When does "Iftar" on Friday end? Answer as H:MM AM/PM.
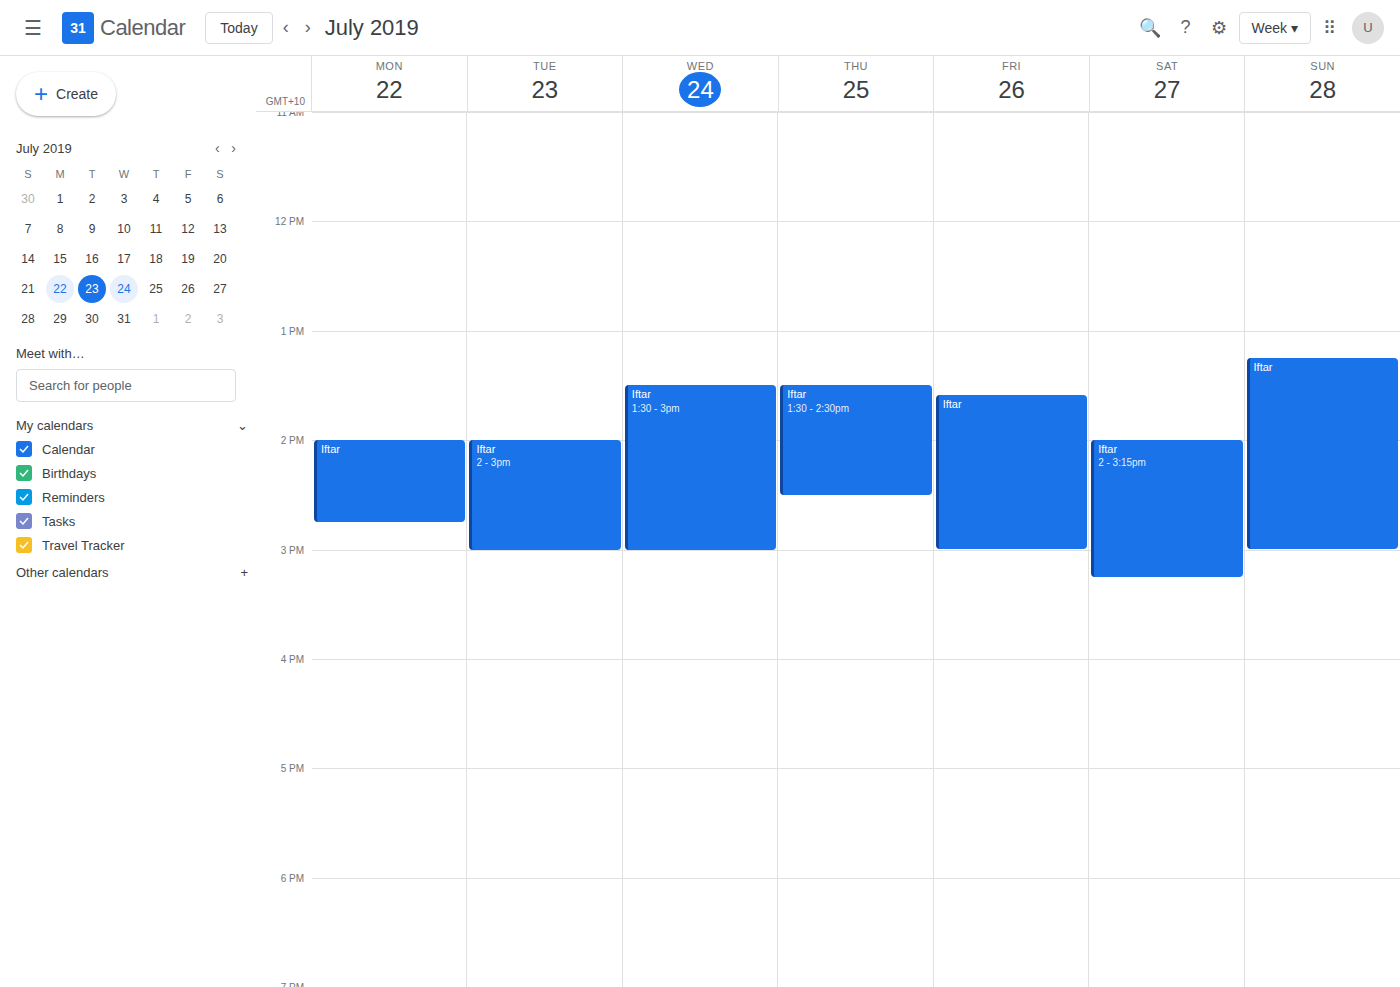
3:00 PM